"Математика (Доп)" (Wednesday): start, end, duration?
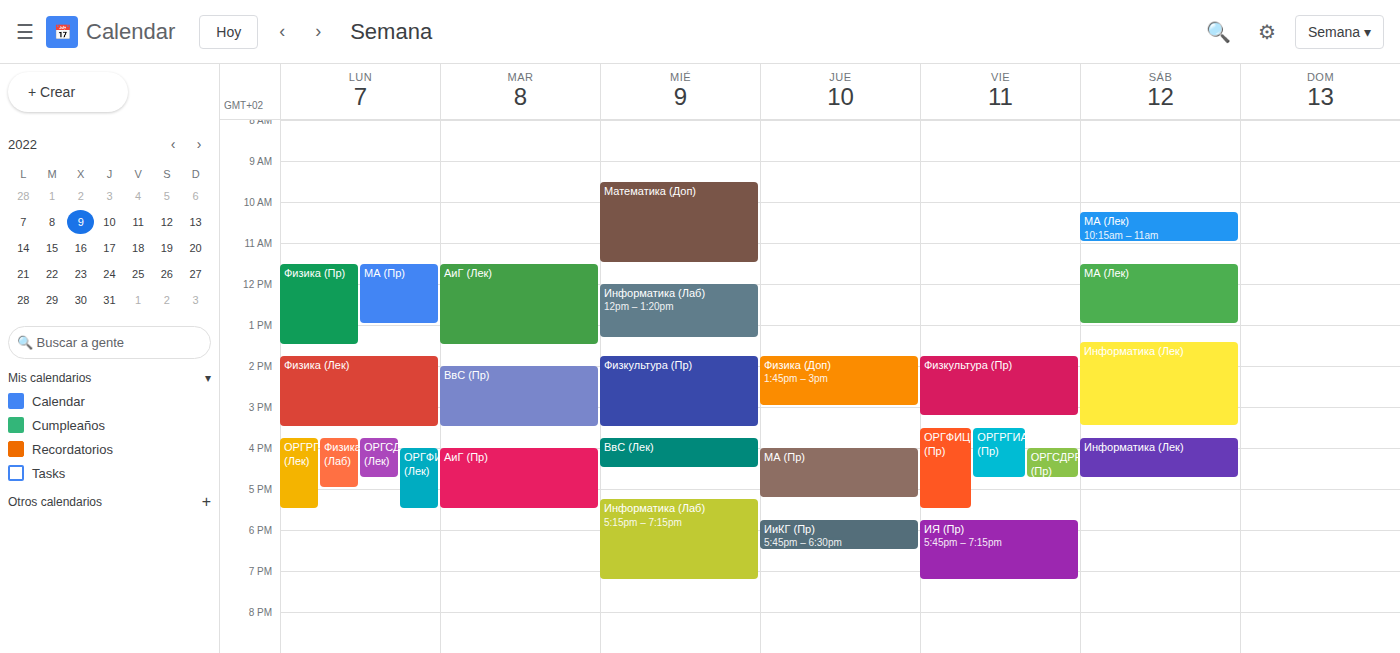
09:30 to 11:30, 2 hours